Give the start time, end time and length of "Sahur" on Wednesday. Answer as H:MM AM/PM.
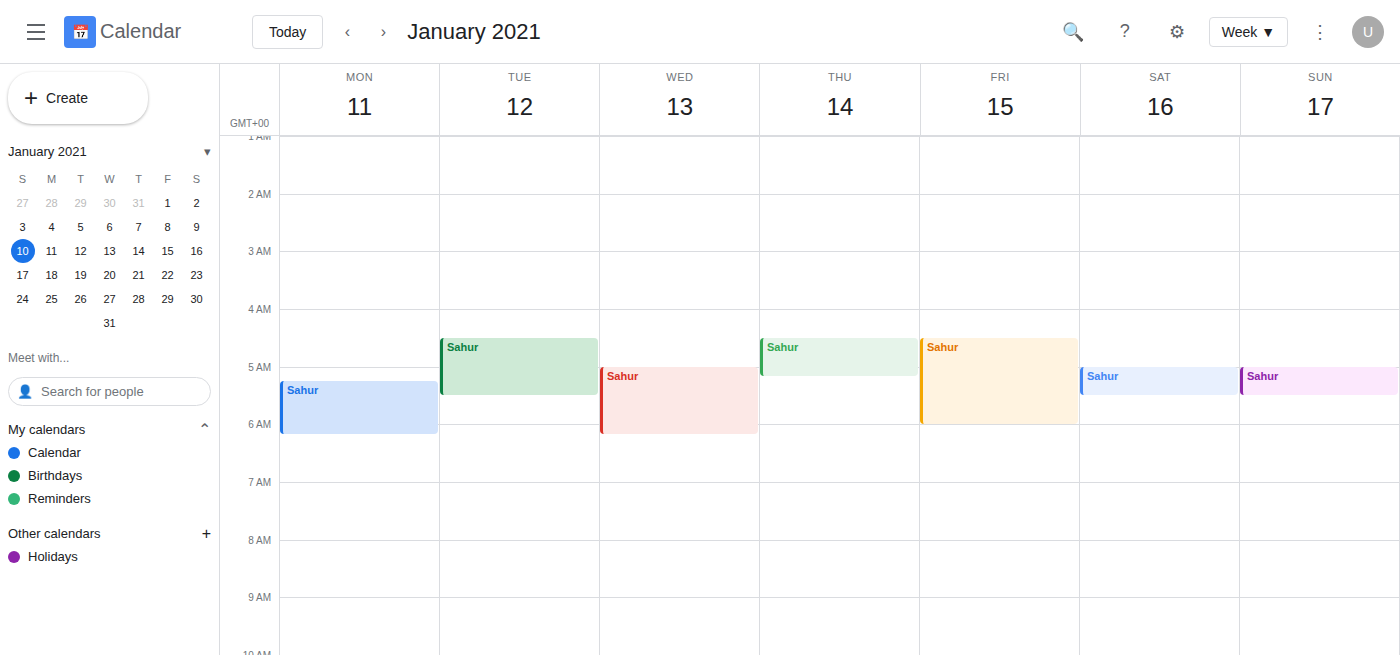
5:00 AM to 6:10 AM, 1 hour 10 minutes